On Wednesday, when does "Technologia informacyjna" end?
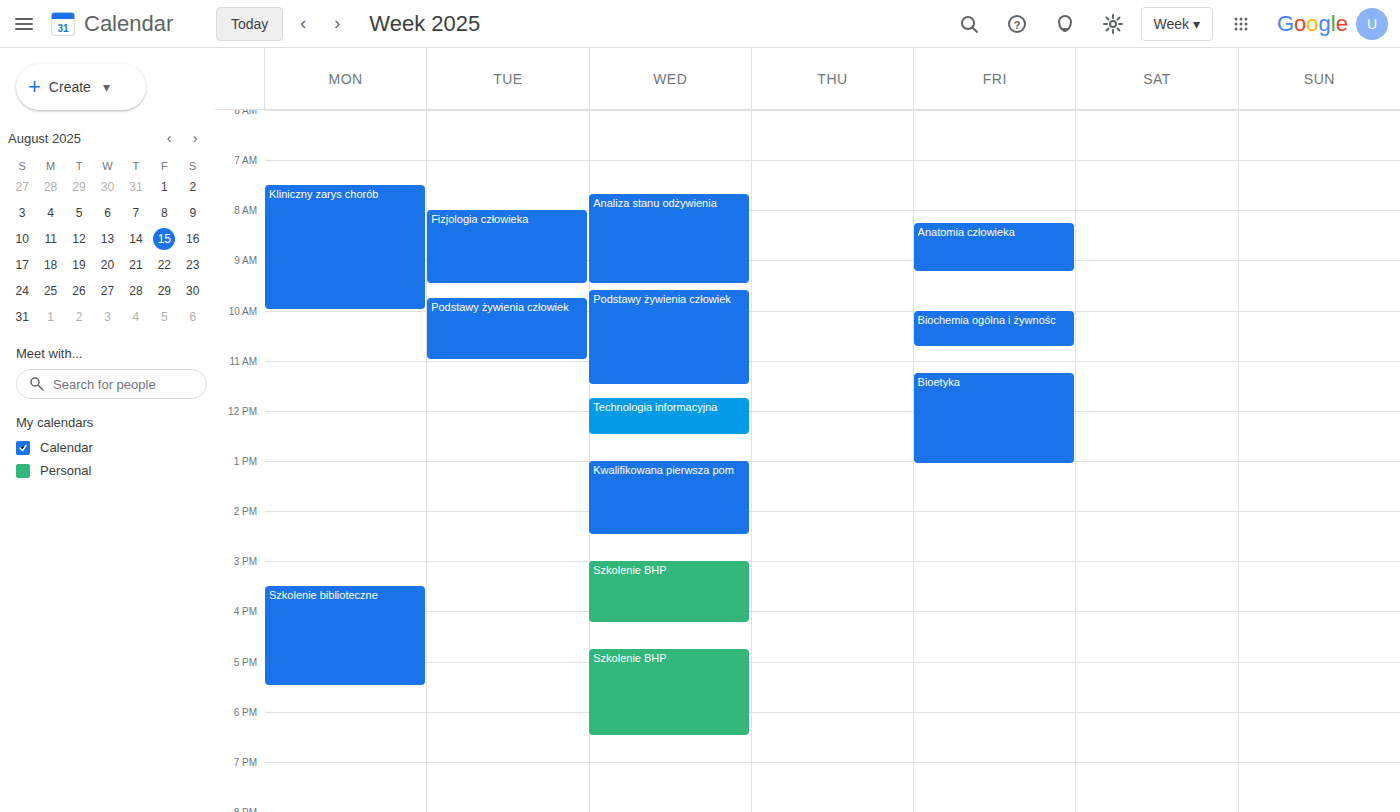
12:30 PM